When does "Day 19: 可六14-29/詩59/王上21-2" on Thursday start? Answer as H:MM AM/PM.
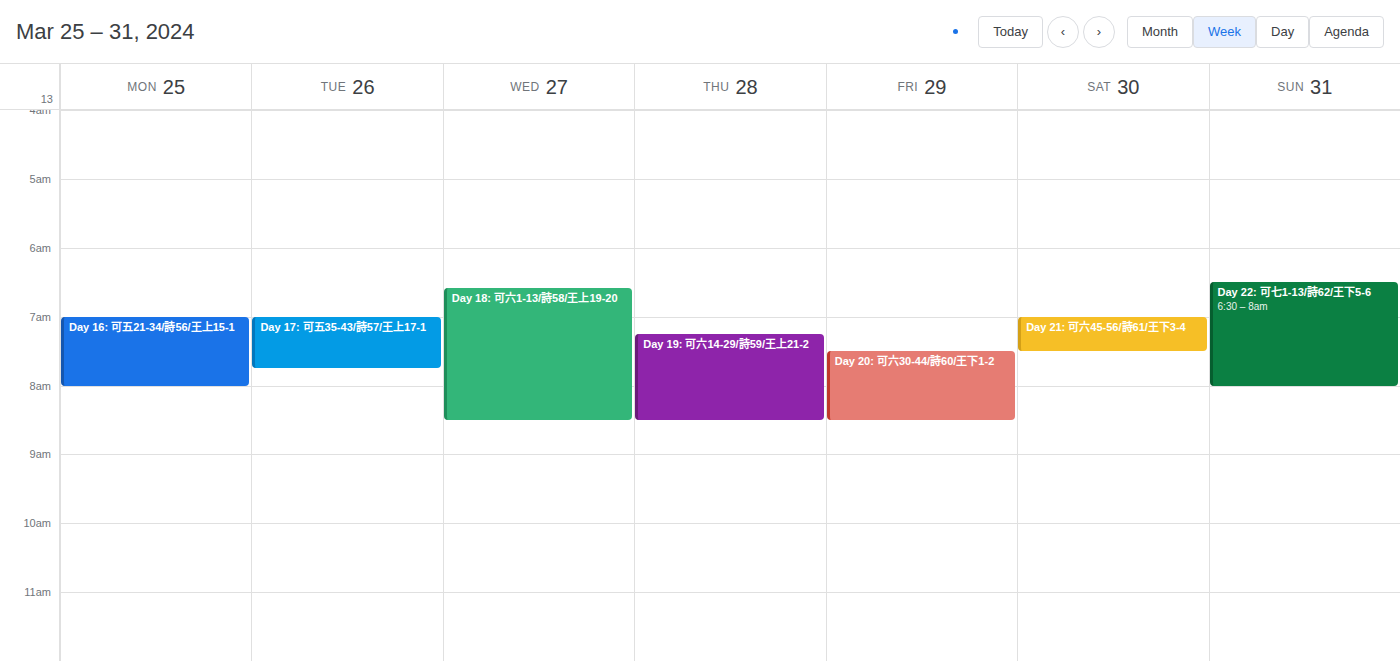
7:15 AM